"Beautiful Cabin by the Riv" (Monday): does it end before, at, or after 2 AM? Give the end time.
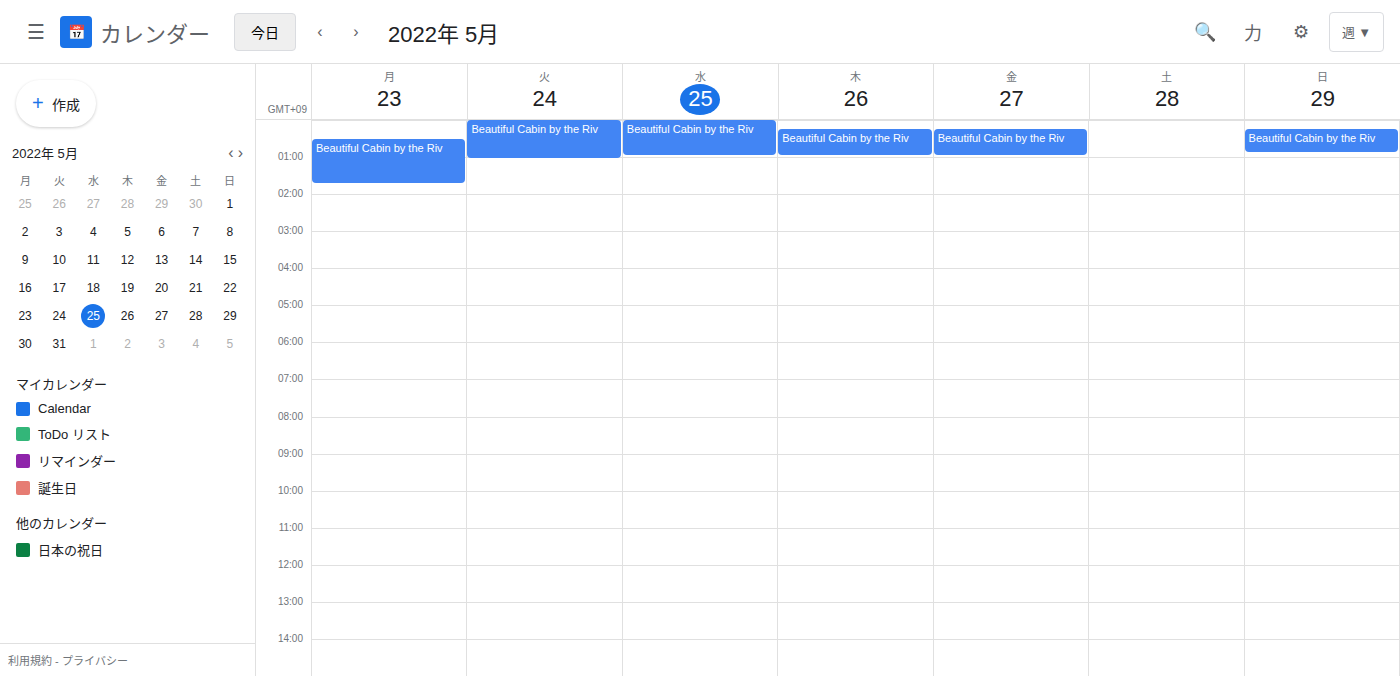
1:45 AM -- before 2 AM, 15 minutes above the 2 AM line.